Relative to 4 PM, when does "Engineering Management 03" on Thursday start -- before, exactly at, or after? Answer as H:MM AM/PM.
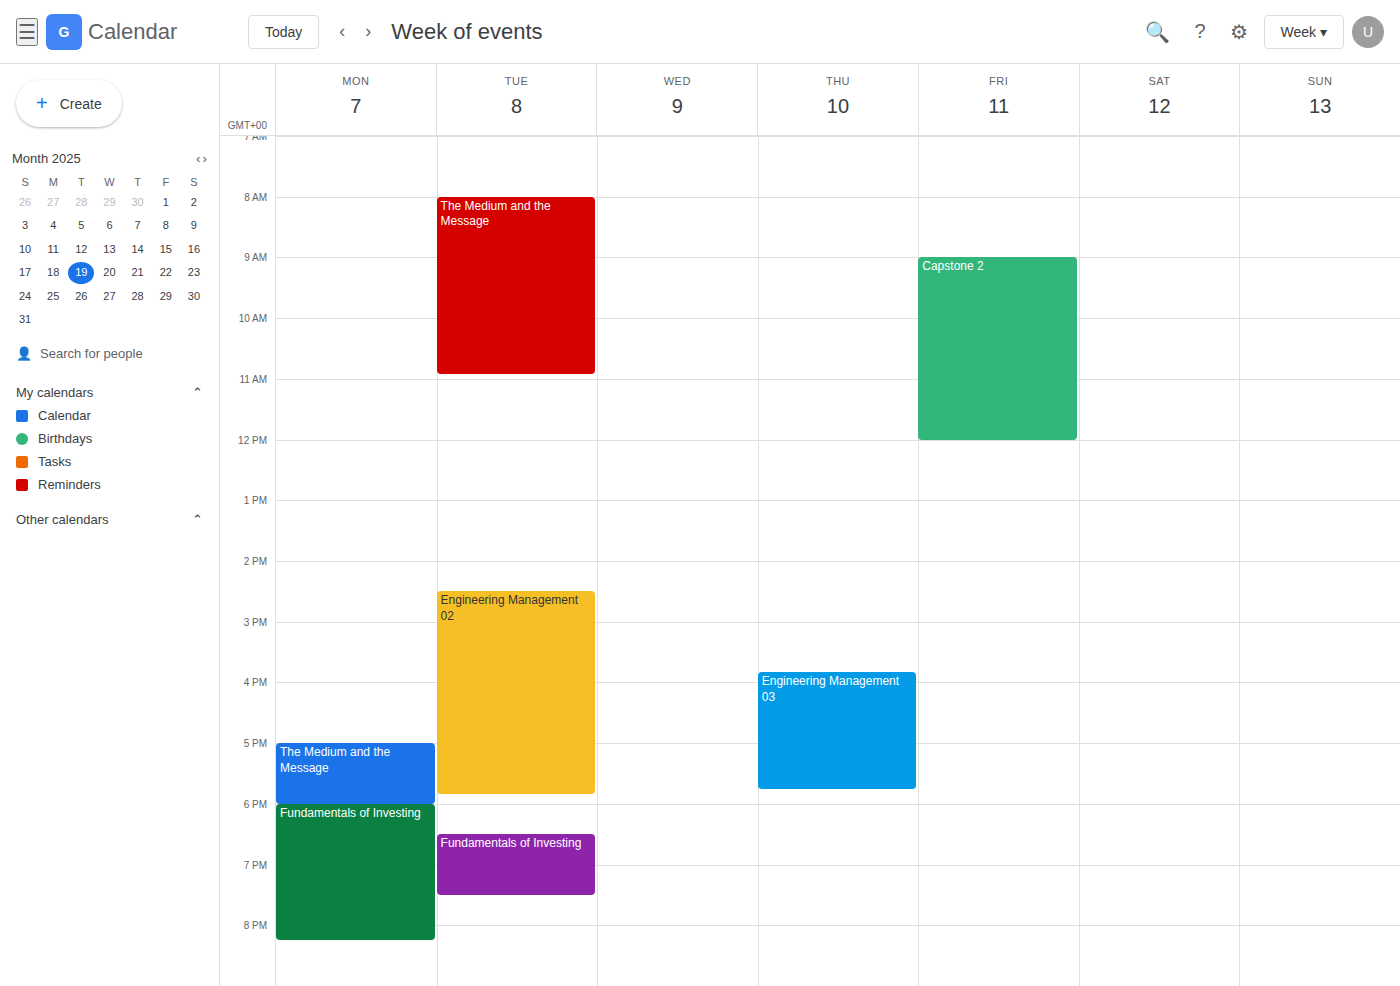
3:50 PM -- before 4 PM, 10 minutes above the 4 PM line.